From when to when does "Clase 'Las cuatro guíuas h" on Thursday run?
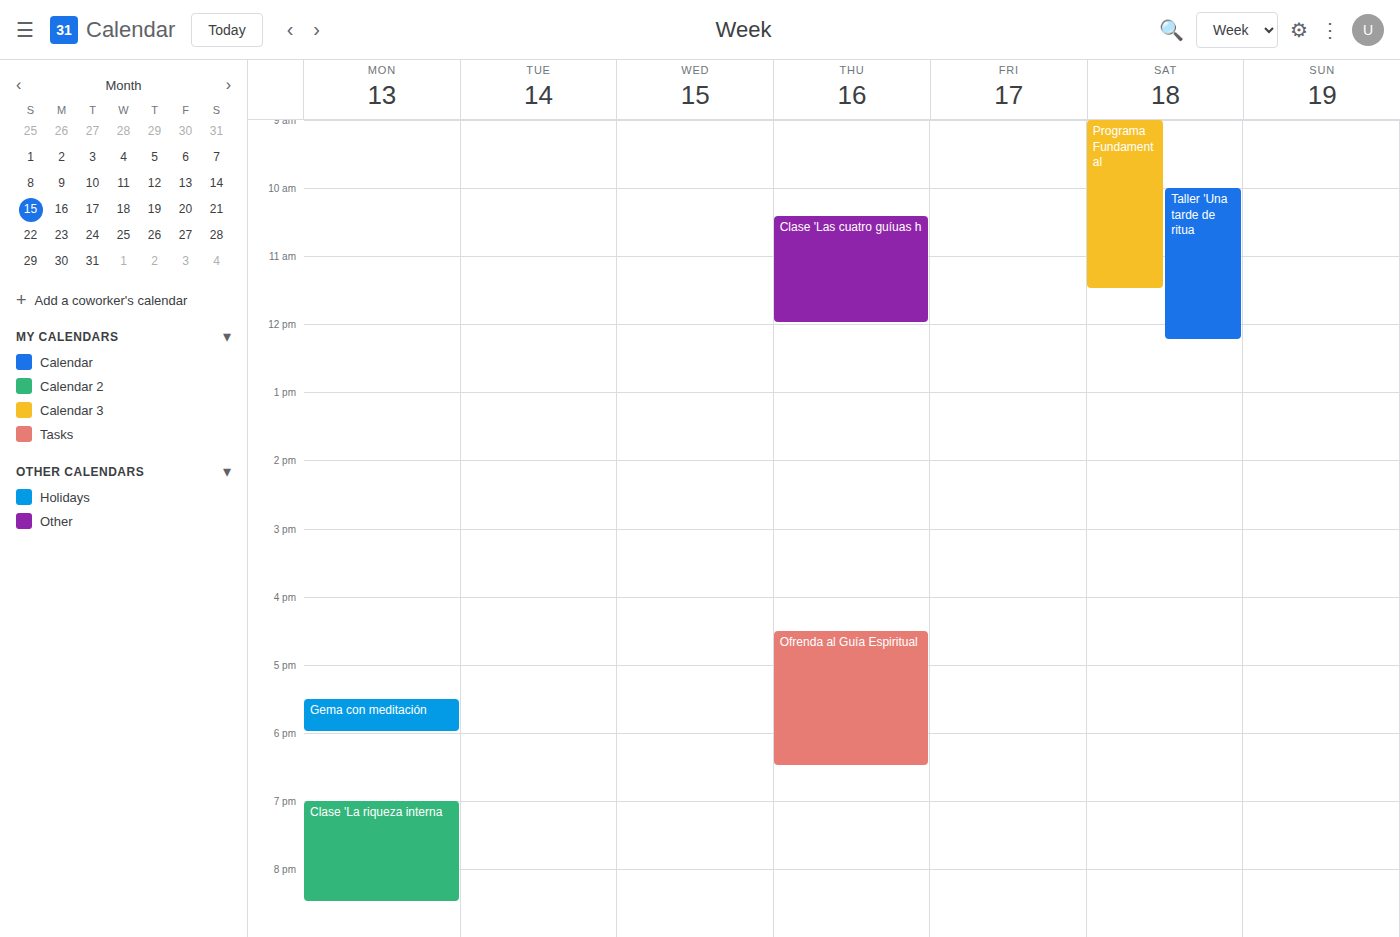
10:25 to 12:00